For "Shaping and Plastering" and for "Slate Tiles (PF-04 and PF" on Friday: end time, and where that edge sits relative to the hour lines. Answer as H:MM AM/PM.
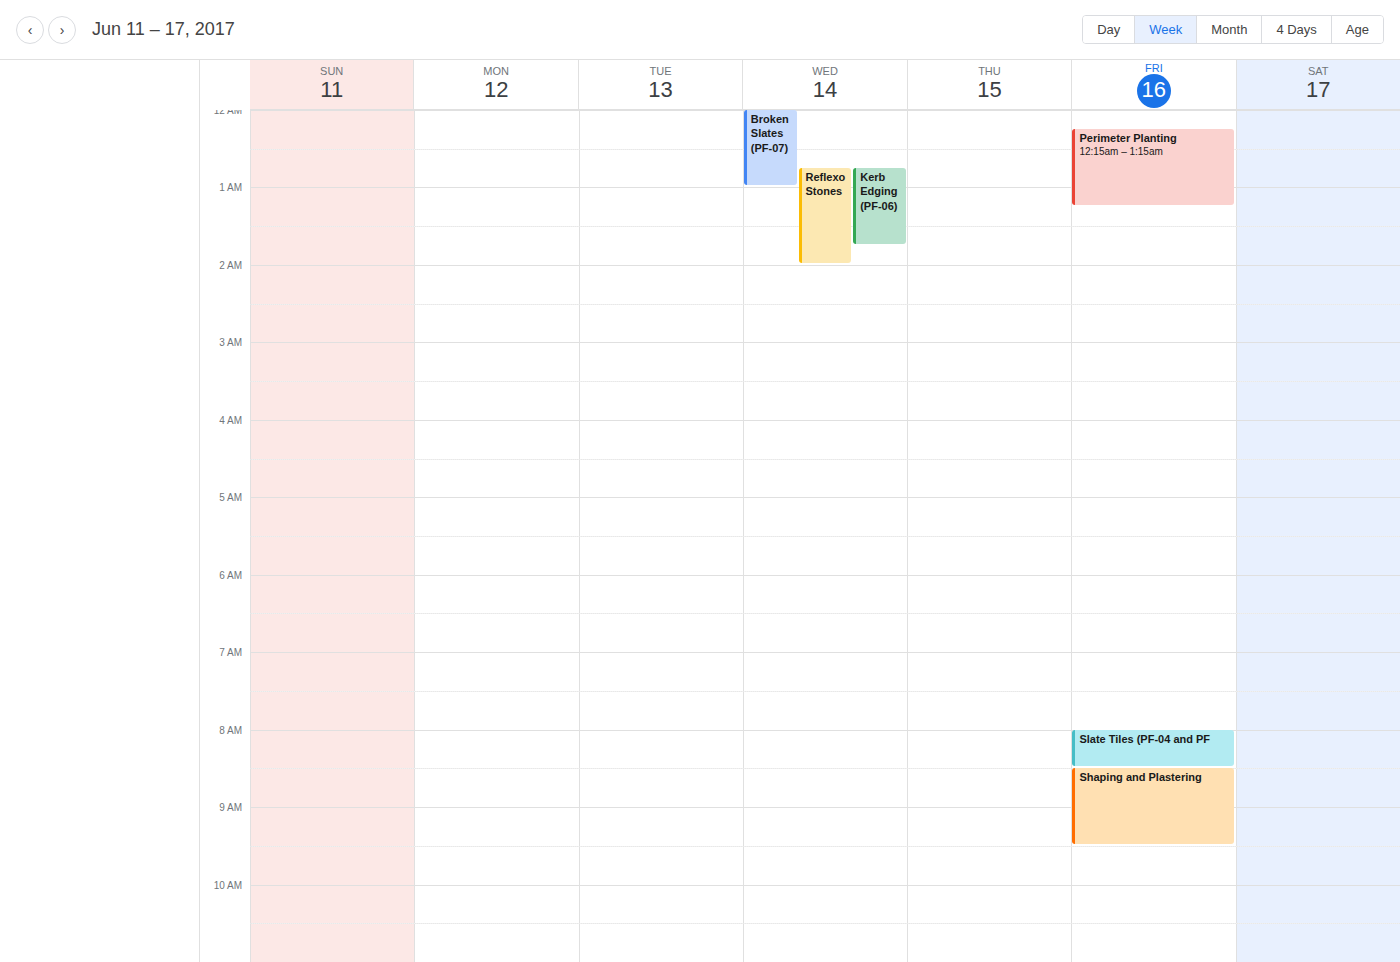
"Shaping and Plastering": 9:30 AM, halfway between the 9 AM and 10 AM lines. "Slate Tiles (PF-04 and PF": 8:30 AM, halfway between the 8 AM and 9 AM lines.